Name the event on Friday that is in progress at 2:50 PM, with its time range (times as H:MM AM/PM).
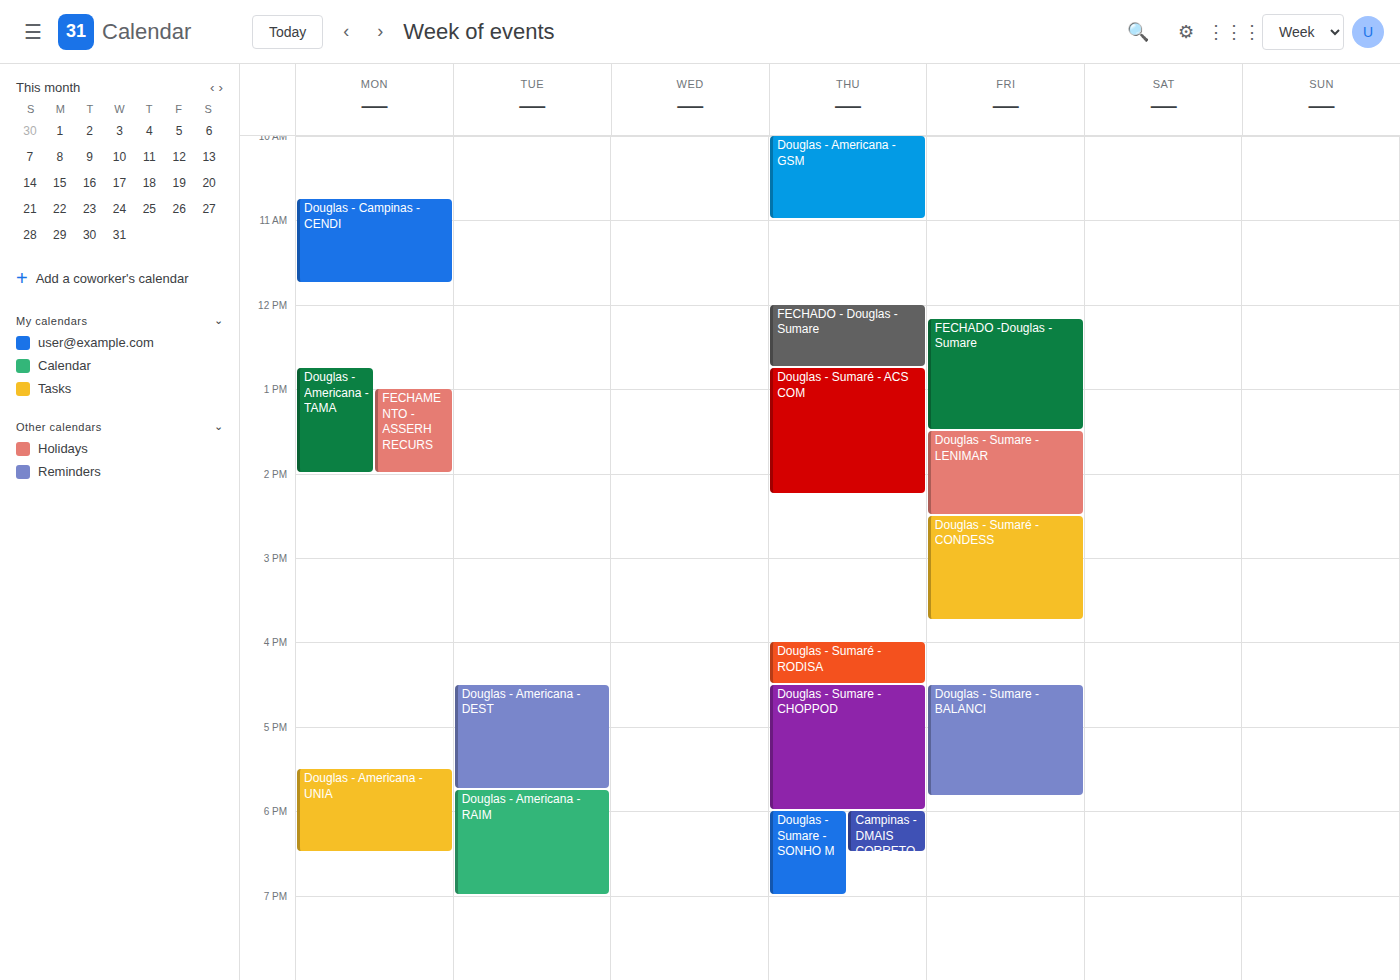
"Douglas - Sumaré - CONDESS", 2:30 PM to 3:45 PM